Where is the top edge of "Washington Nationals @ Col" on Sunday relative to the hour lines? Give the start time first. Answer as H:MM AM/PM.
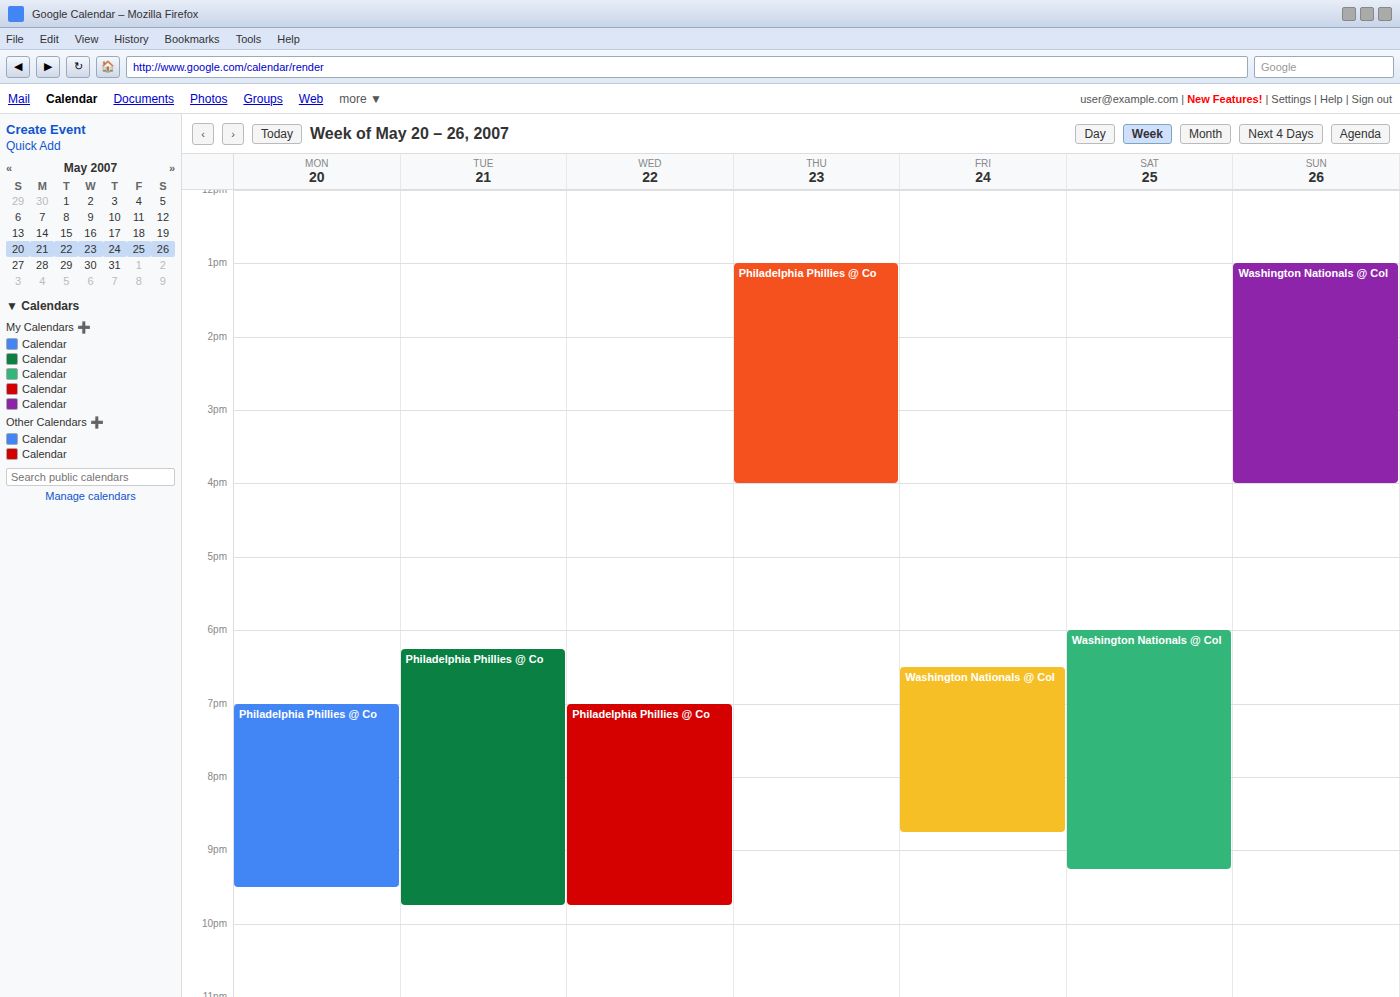
1:00 PM -- exactly on the 1 PM line.